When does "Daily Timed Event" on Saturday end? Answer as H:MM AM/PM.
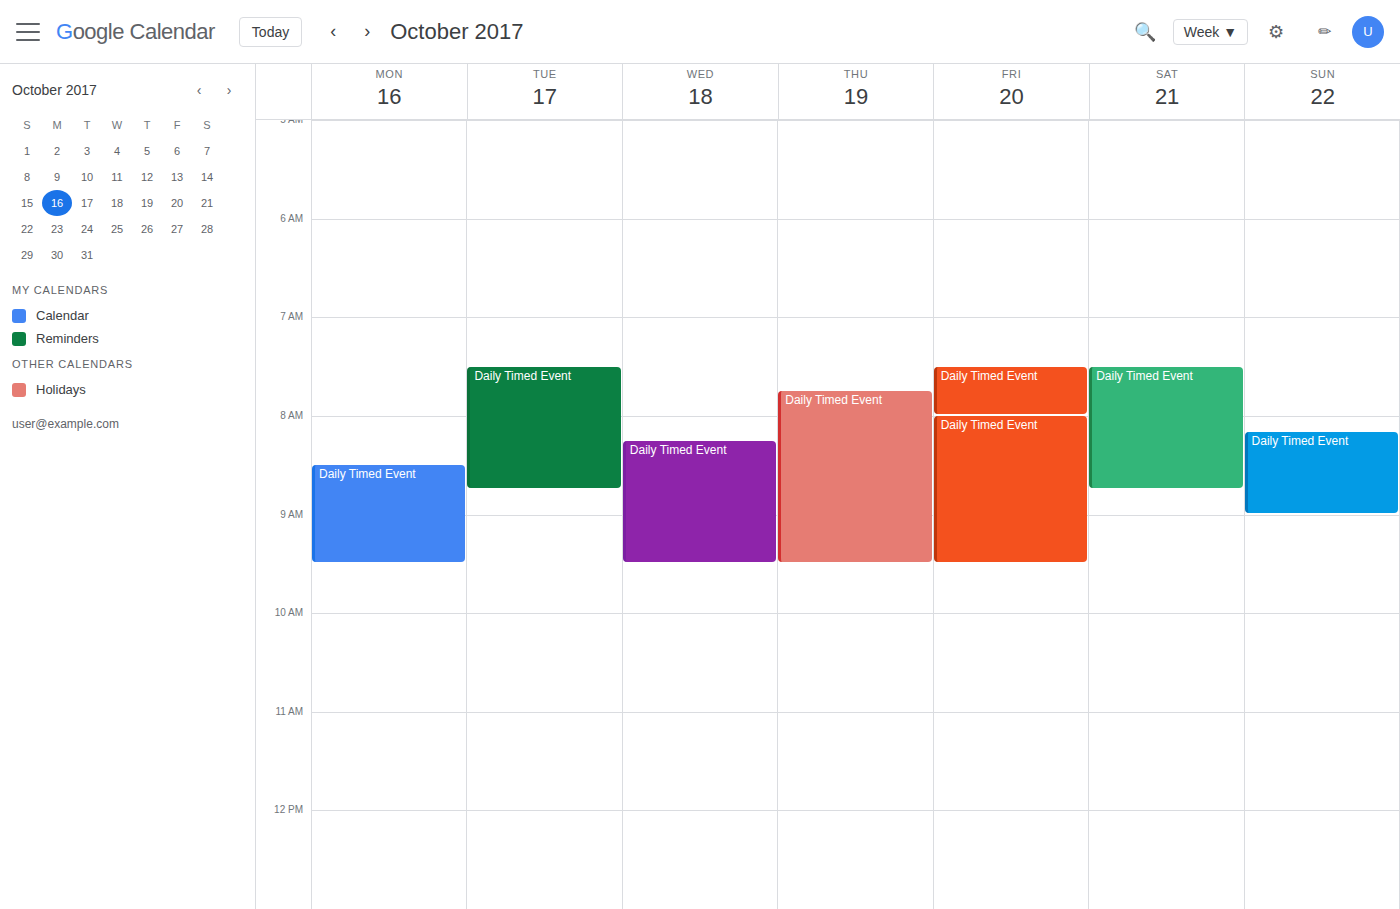
8:45 AM